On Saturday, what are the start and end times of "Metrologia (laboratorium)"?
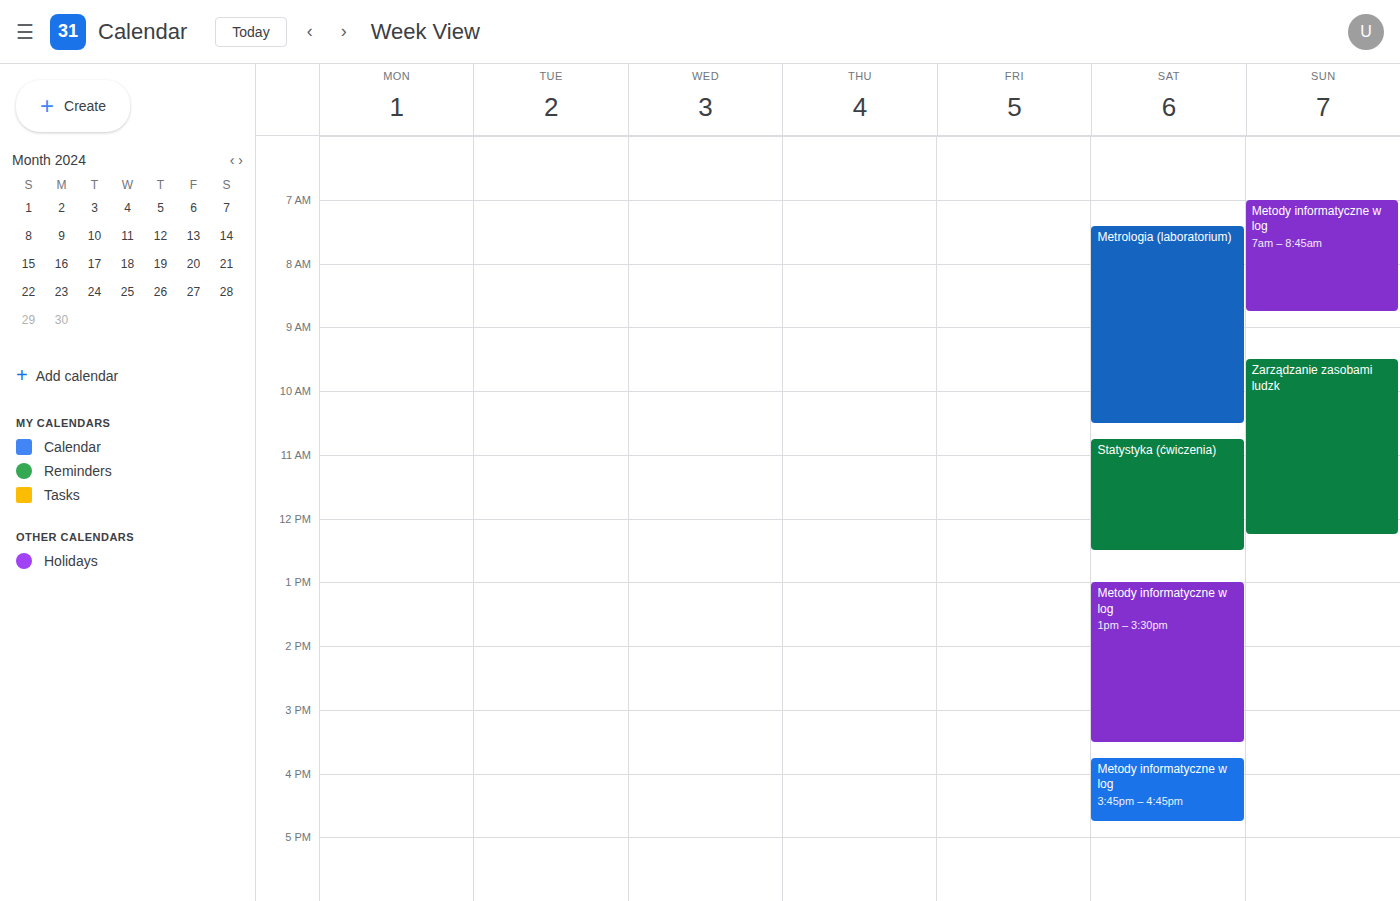
7:25 AM to 10:30 AM